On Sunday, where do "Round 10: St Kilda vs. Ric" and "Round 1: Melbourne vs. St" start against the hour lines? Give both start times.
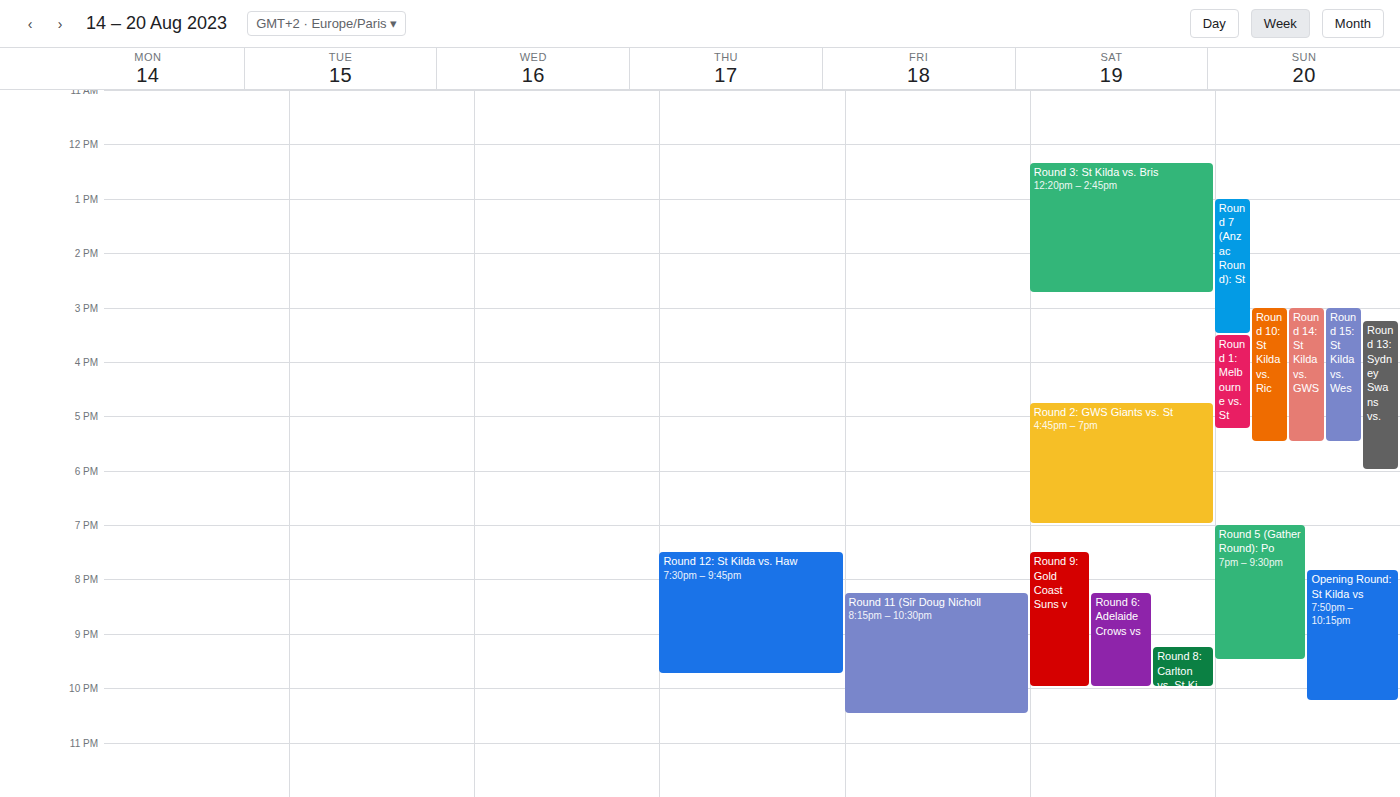
"Round 10: St Kilda vs. Ric": 3:00 PM, exactly on the 3 PM line. "Round 1: Melbourne vs. St": 3:30 PM, halfway between the 3 PM and 4 PM lines.